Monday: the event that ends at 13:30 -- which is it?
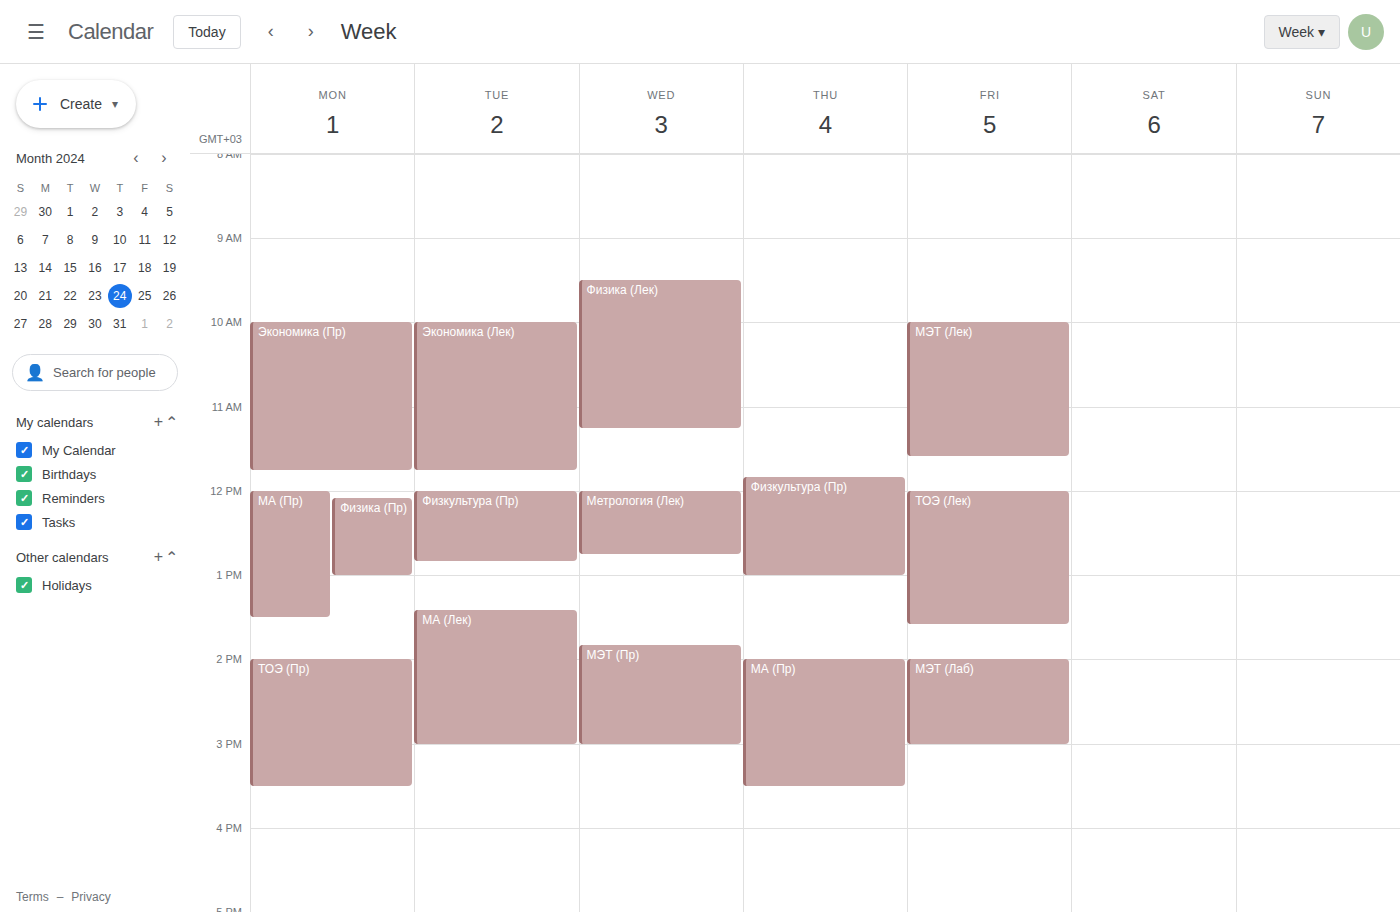
"МА (Пр)"